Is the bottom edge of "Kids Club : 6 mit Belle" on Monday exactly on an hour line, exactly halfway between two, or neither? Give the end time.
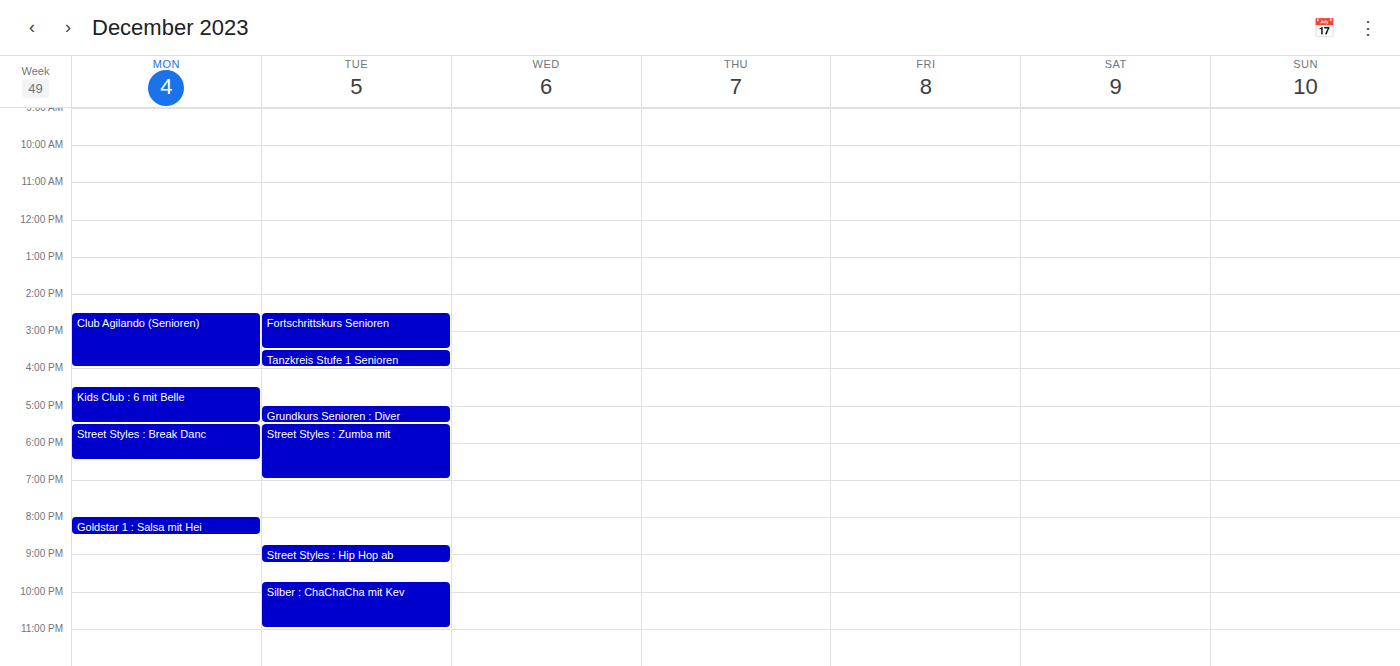
5:30 PM -- halfway between the 5 PM and 6 PM lines.